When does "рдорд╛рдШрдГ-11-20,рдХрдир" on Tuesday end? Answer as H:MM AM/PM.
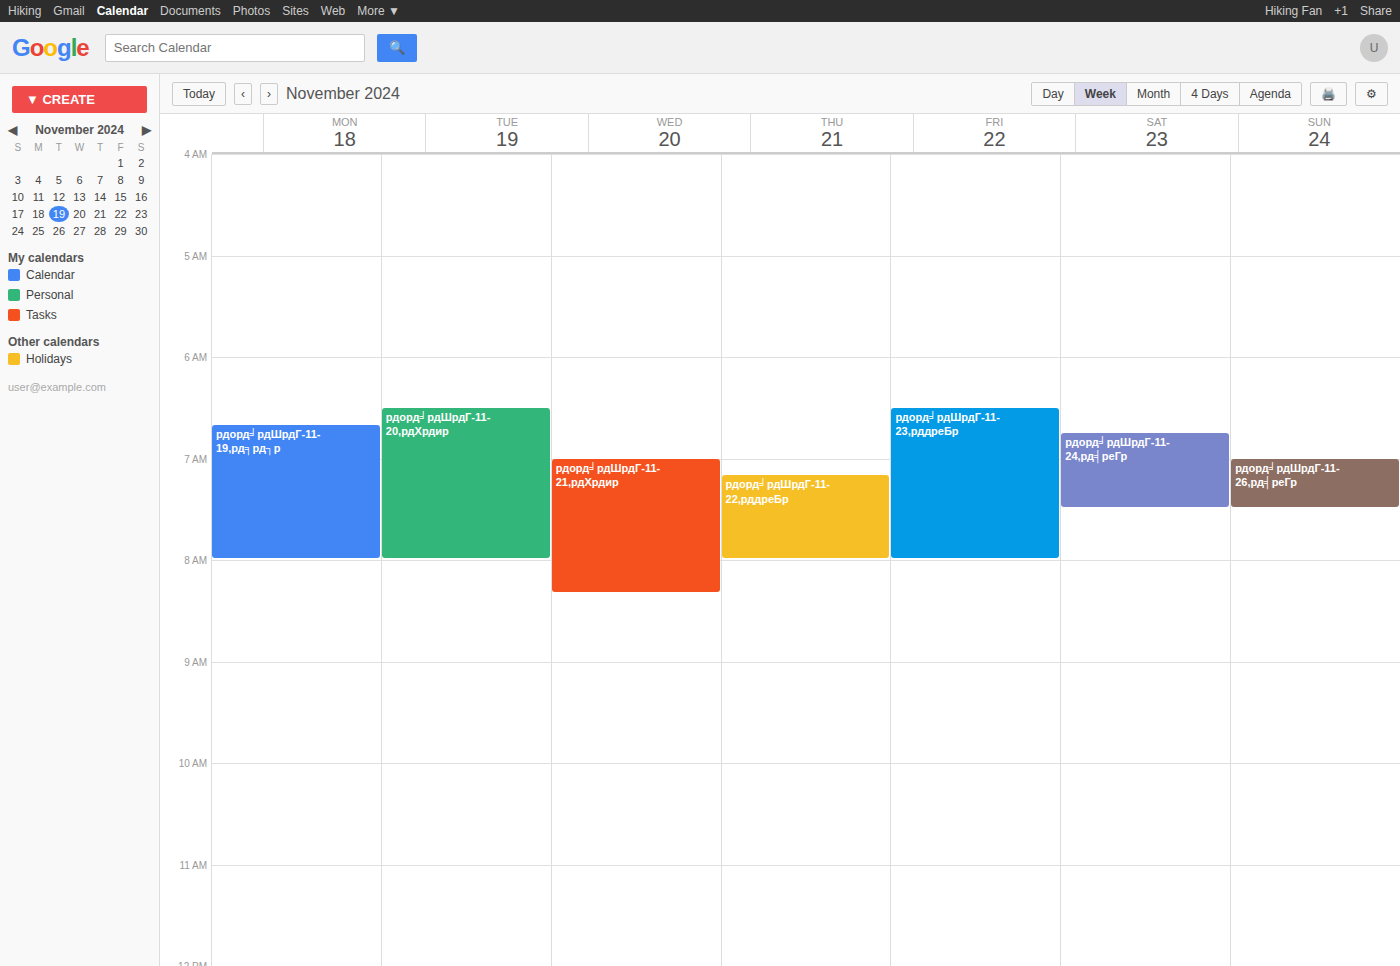
8:00 AM